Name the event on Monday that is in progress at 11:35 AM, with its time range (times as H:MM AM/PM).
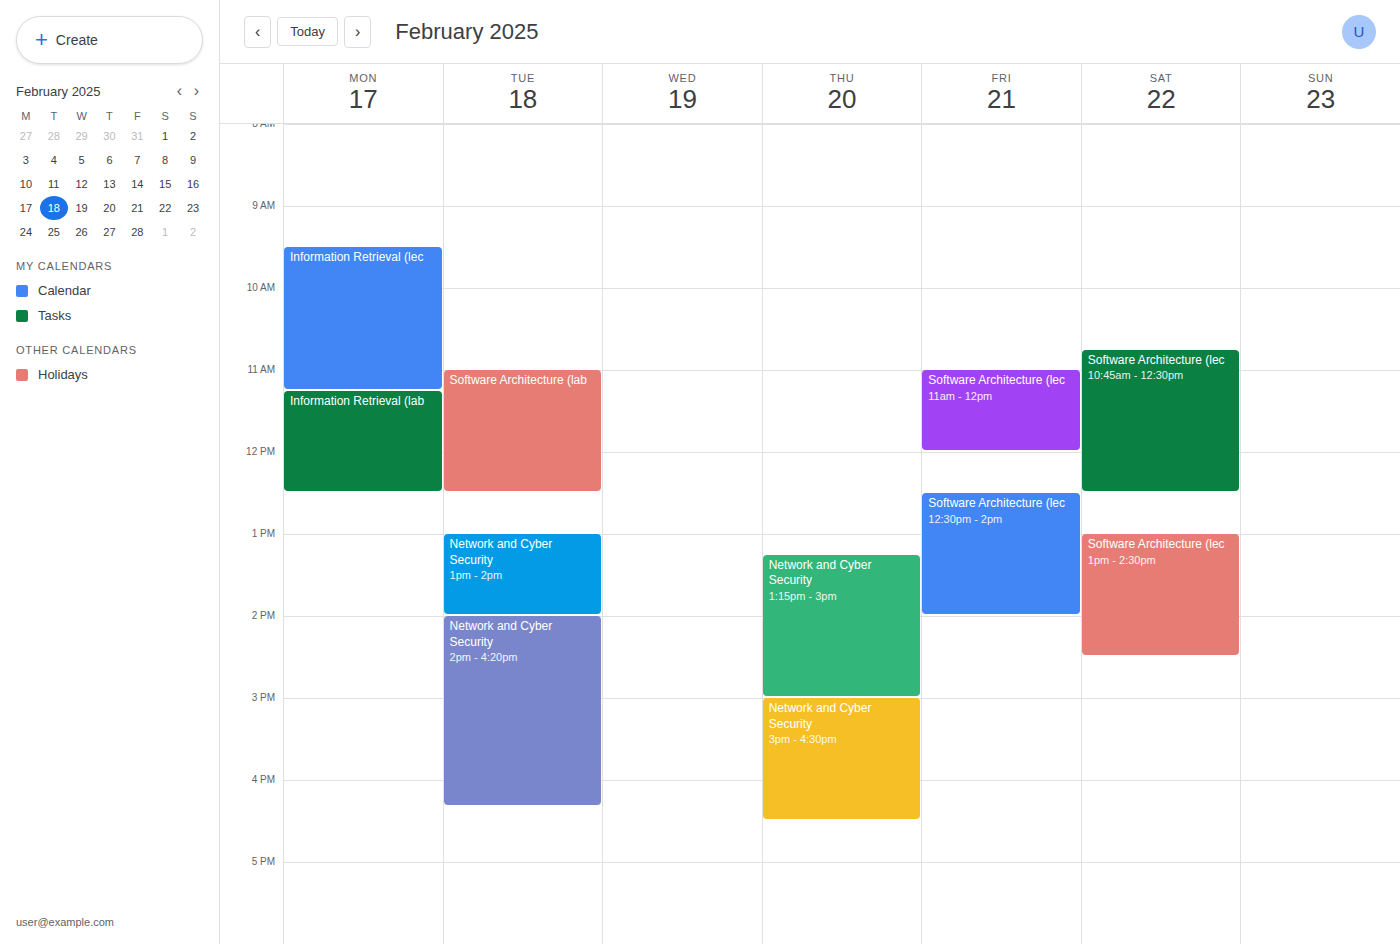
"Information Retrieval (lab", 11:15 AM to 12:30 PM